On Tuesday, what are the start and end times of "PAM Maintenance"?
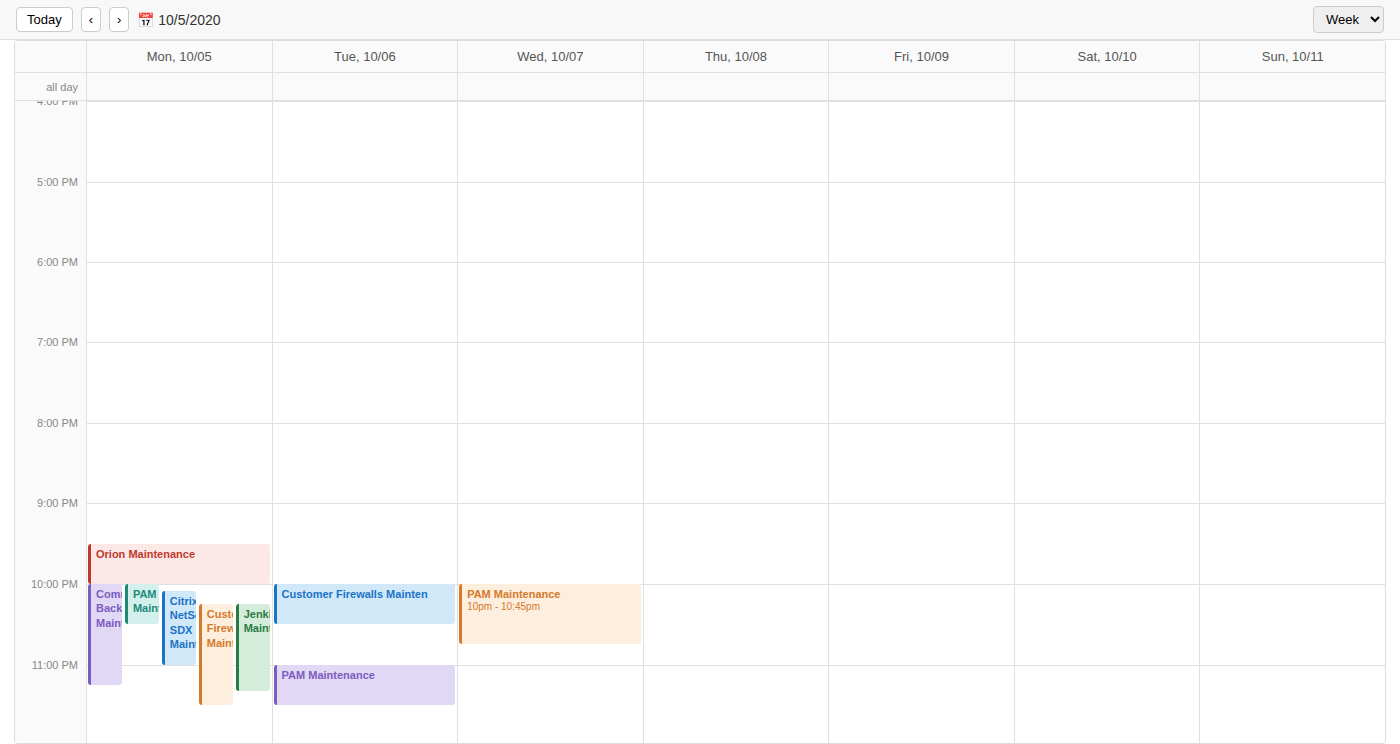
11:00 PM to 11:30 PM